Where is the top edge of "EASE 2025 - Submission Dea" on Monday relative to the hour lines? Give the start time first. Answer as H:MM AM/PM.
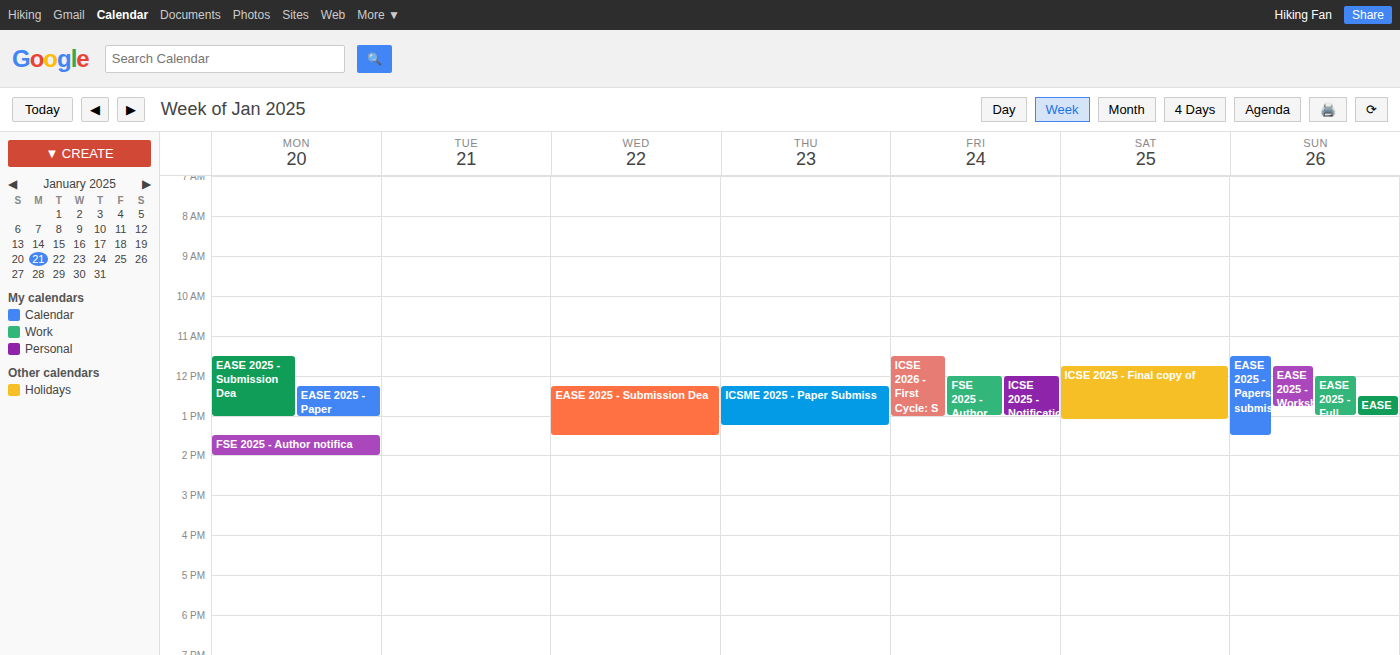
11:30 AM -- halfway between the 11 AM and 12 PM lines.